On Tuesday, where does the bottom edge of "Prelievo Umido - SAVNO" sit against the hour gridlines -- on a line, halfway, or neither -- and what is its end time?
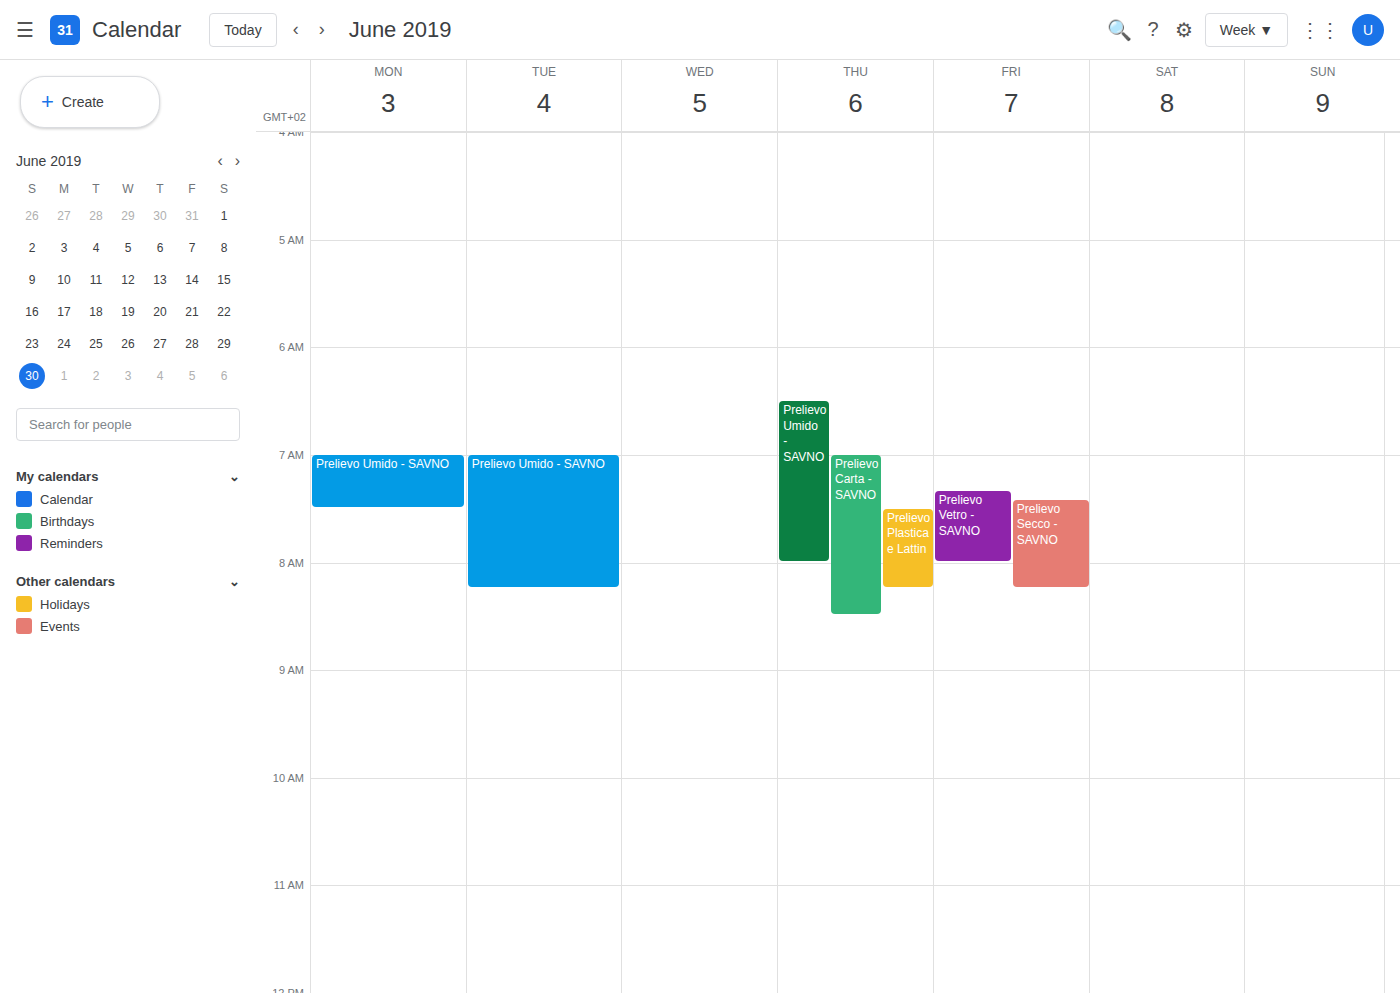
08:15 -- neither: a quarter of the way from the 08:00 line to the 09:00 line.